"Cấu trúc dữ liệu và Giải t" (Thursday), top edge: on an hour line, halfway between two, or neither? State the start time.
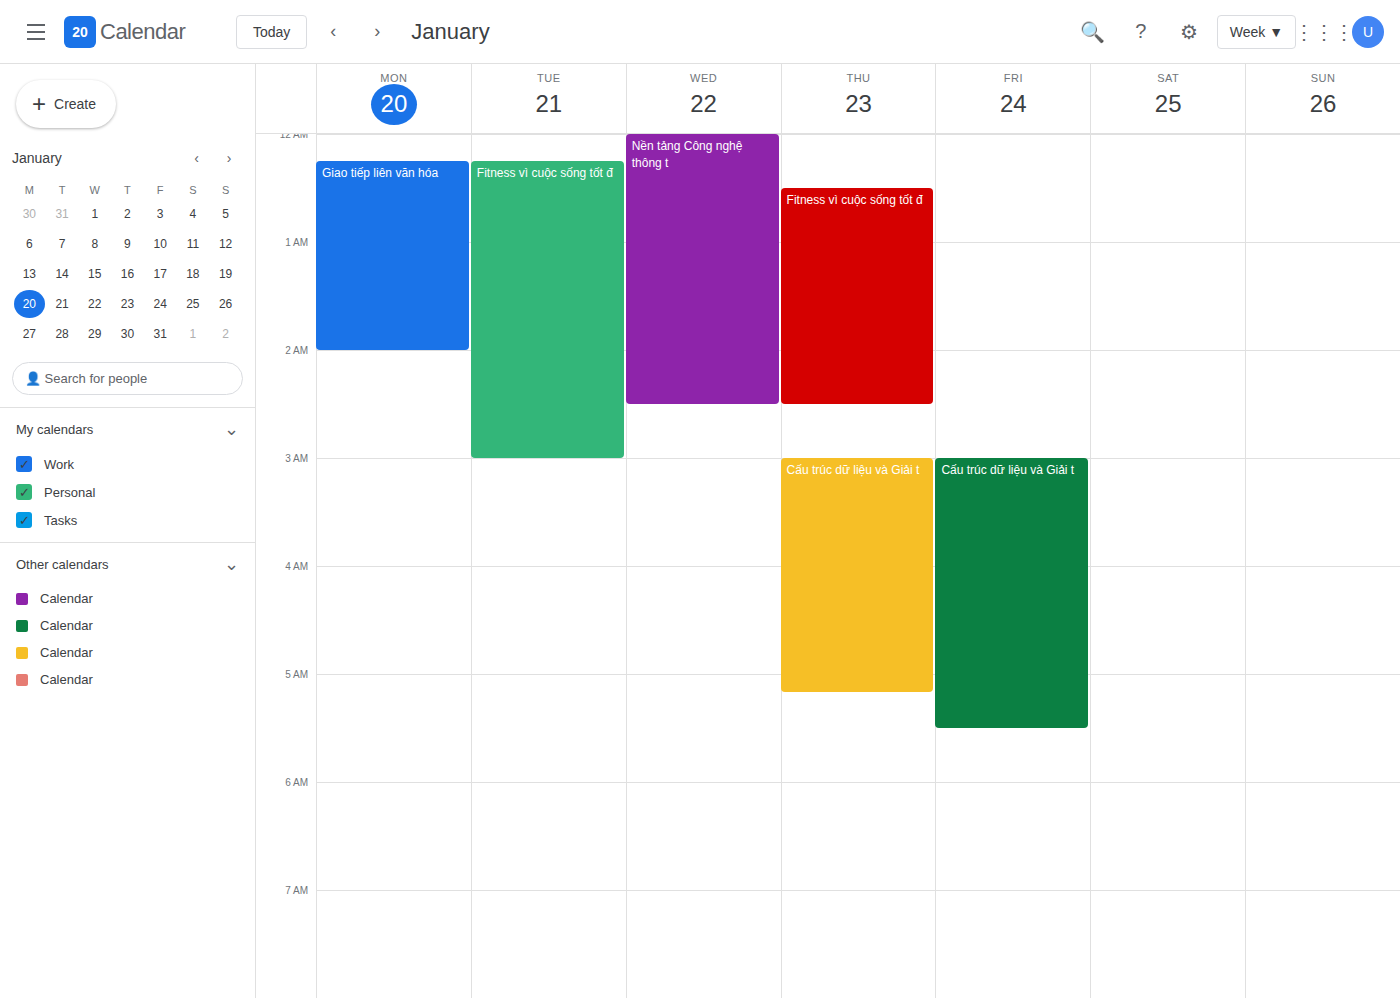
3:00 AM -- exactly on the 3 AM line.